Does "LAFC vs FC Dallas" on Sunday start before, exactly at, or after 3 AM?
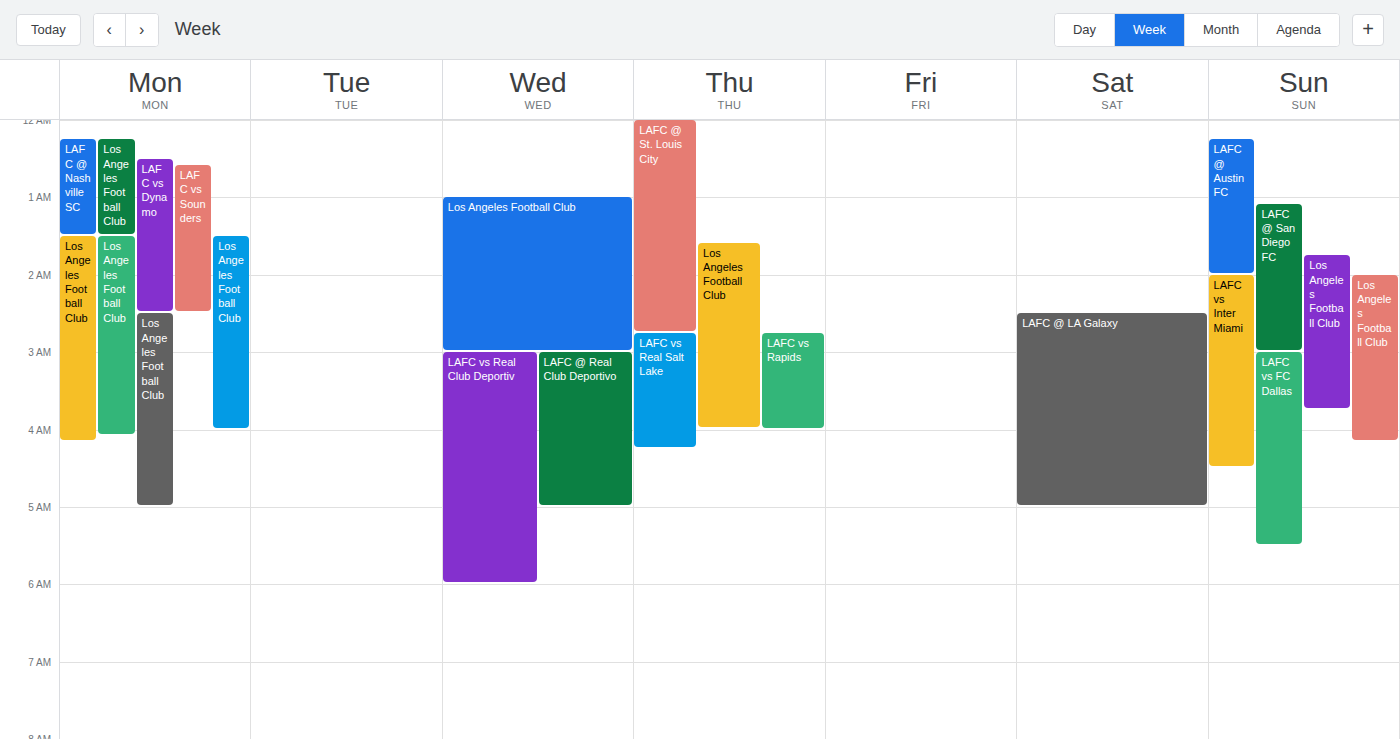
3:00 AM -- exactly at 3 AM, on the 3 AM line.